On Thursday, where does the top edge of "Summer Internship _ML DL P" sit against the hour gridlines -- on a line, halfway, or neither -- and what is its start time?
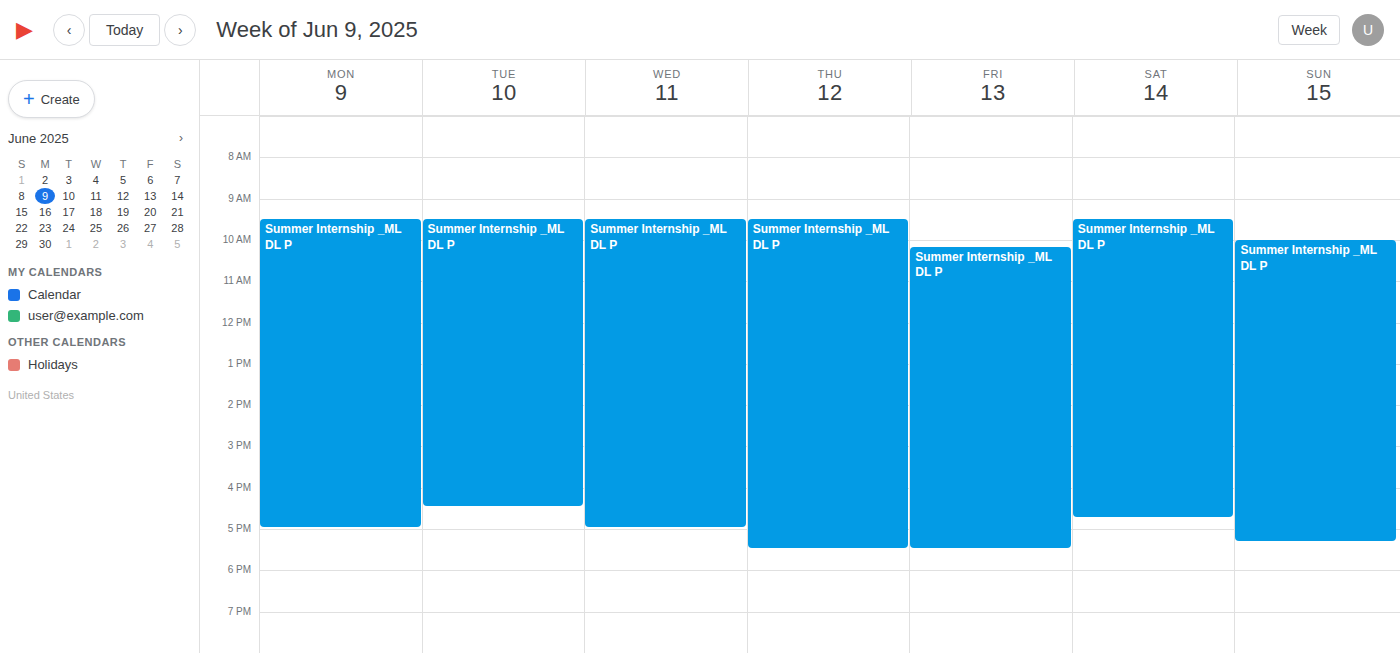
9:30 AM -- halfway between the 9 AM and 10 AM lines.